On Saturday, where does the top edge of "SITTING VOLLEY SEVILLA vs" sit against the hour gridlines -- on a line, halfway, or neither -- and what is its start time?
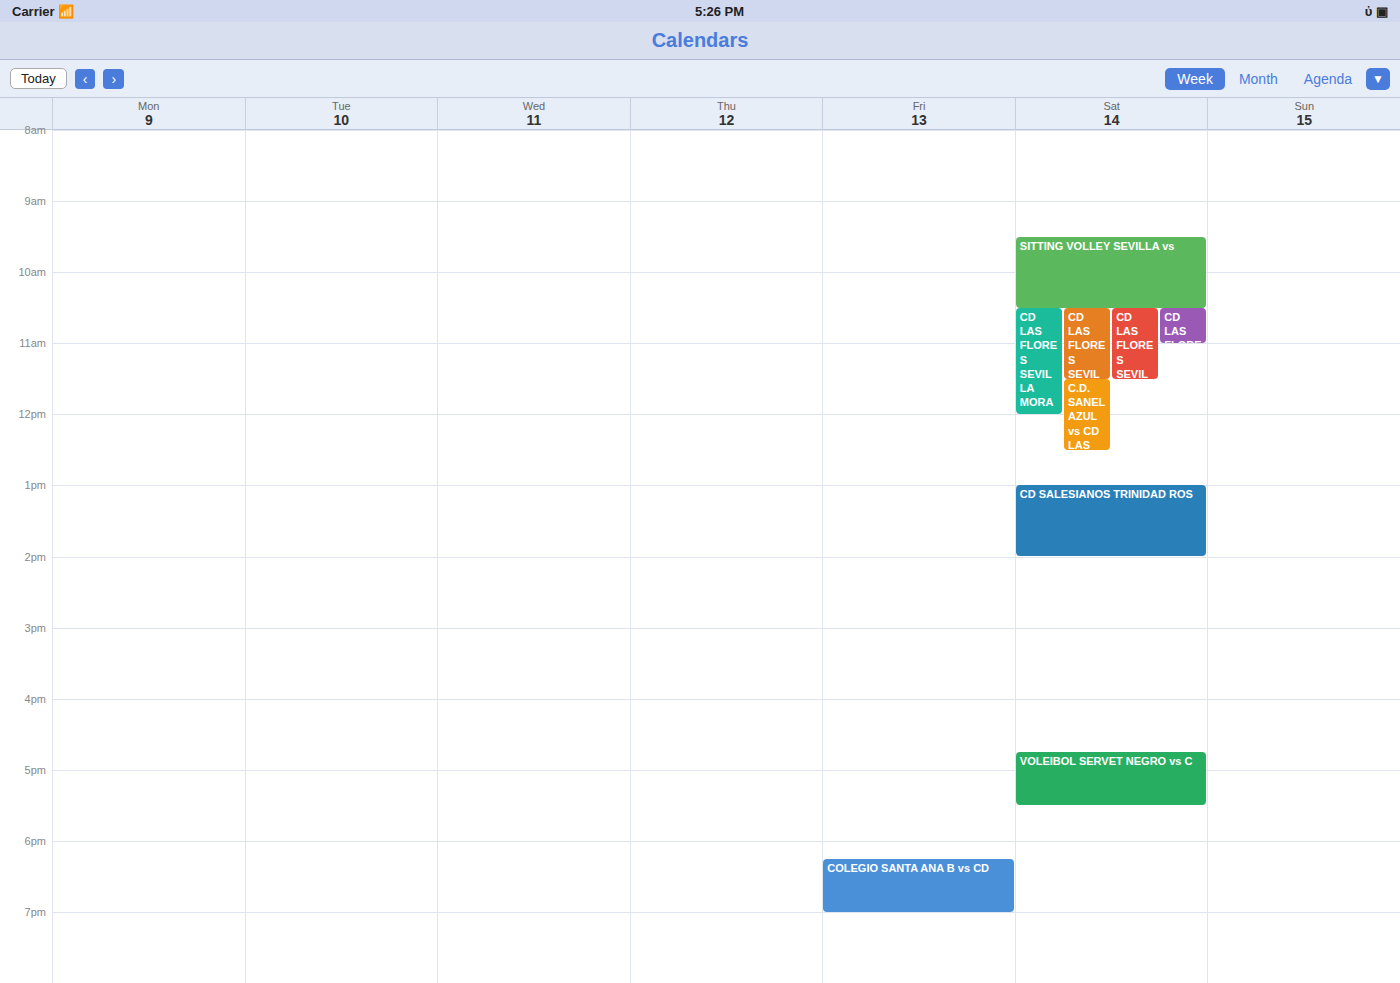
9:30 AM -- halfway between the 9 AM and 10 AM lines.